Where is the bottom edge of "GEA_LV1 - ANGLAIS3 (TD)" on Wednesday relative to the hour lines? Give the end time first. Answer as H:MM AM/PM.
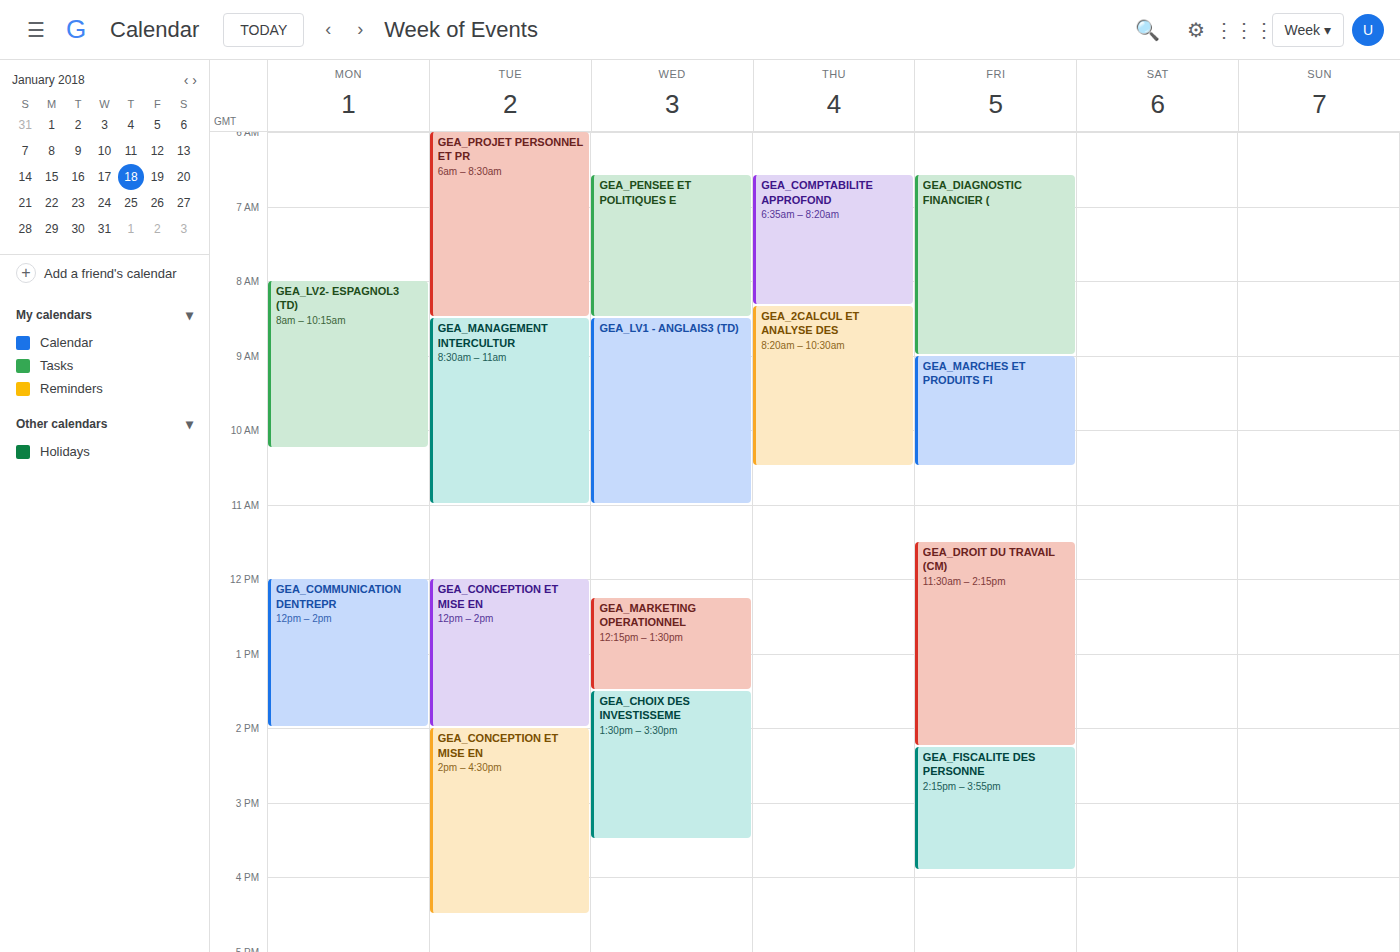
11:00 AM -- exactly on the 11 AM line.